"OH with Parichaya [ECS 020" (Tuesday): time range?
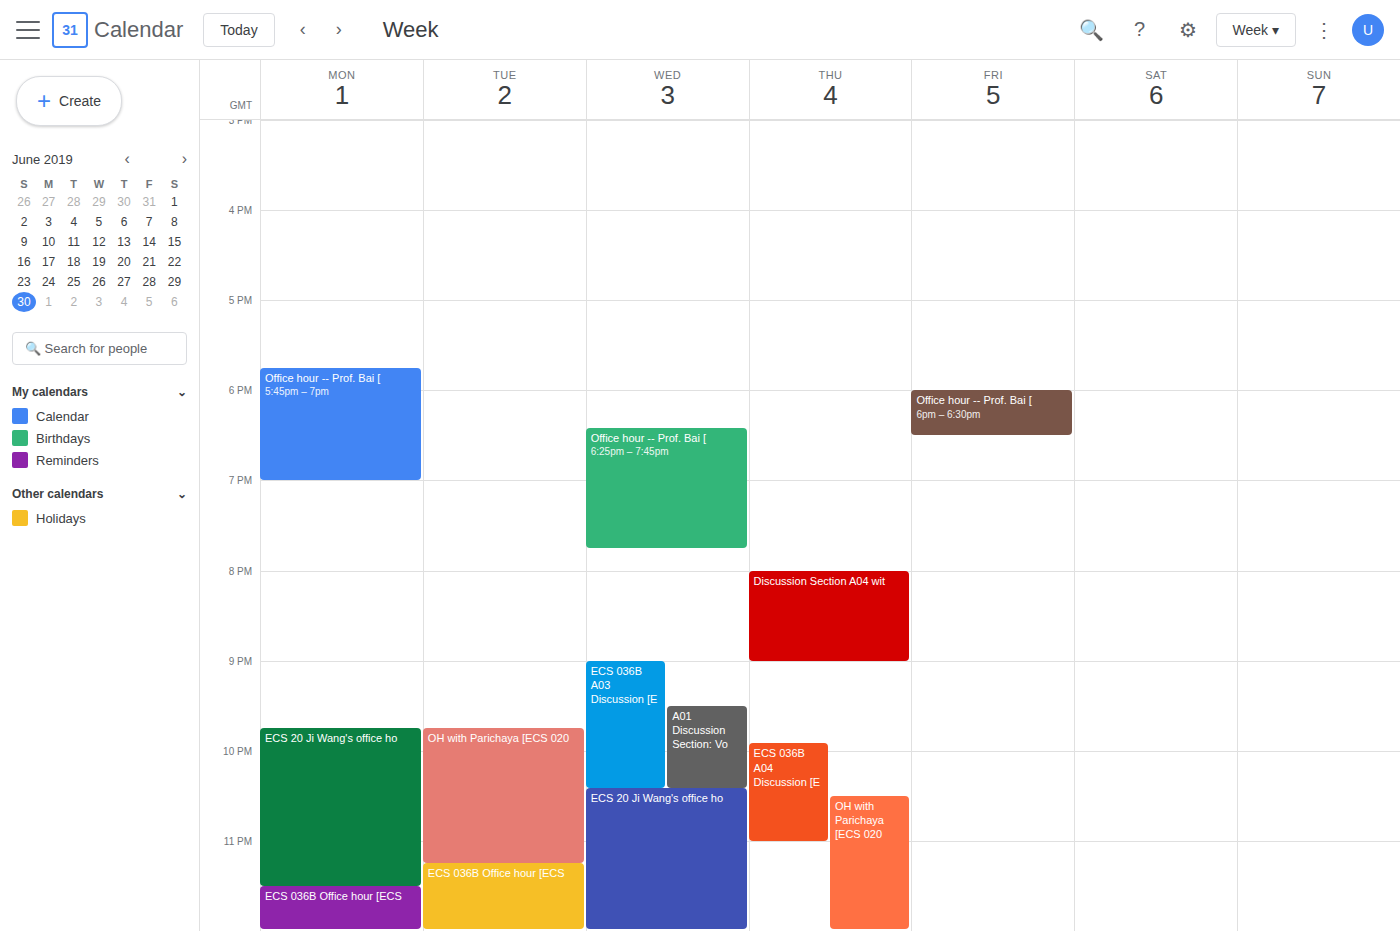
21:45 to 23:15